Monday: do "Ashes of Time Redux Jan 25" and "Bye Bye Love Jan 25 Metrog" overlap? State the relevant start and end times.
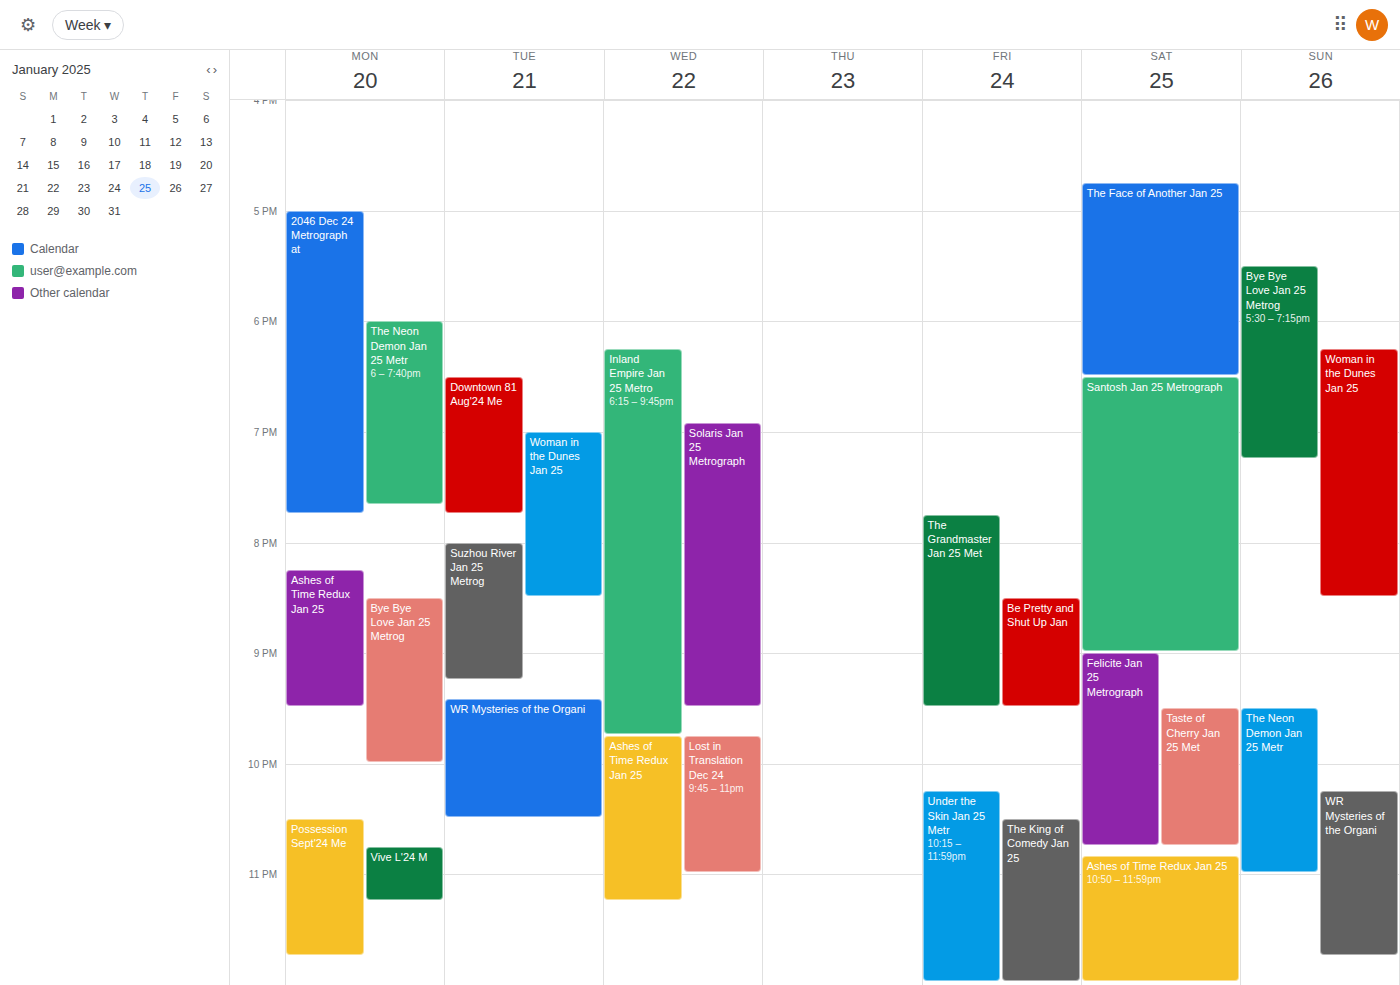
"Bye Bye Love Jan 25 Metrog" starts at 8:30 PM, before "Ashes of Time Redux Jan 25" ends at 9:30 PM -- they overlap.